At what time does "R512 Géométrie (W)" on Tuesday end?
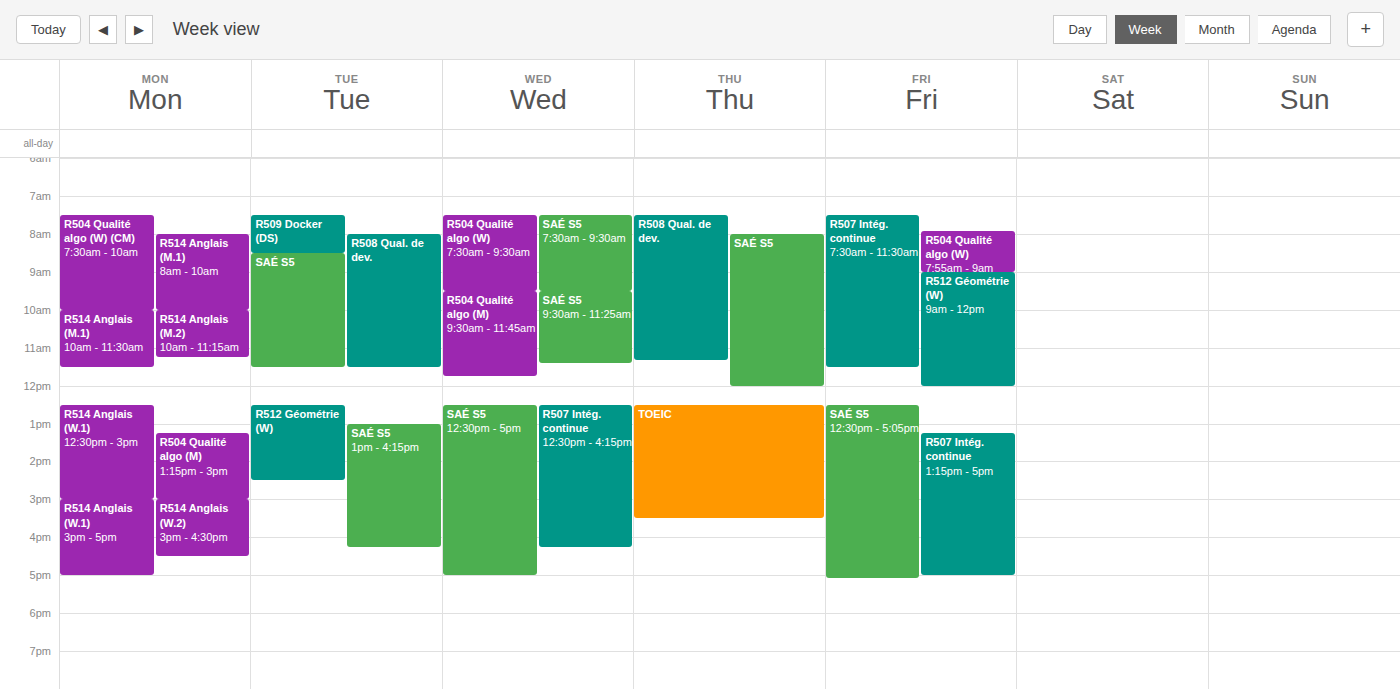
2:30 PM